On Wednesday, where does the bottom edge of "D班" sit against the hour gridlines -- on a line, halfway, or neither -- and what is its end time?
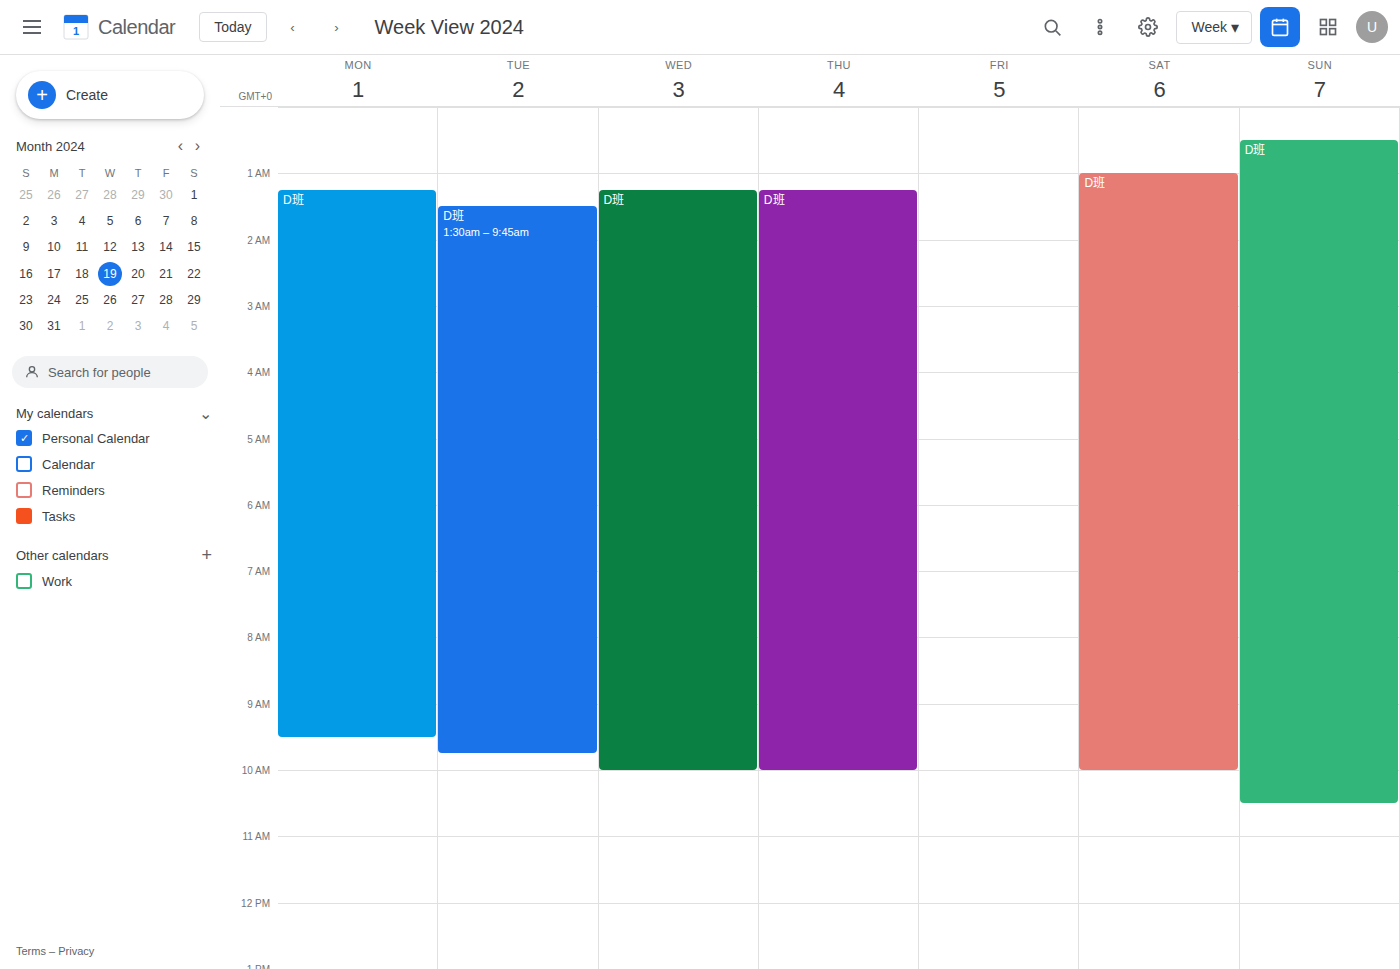
10:00 AM -- exactly on the 10 AM line.